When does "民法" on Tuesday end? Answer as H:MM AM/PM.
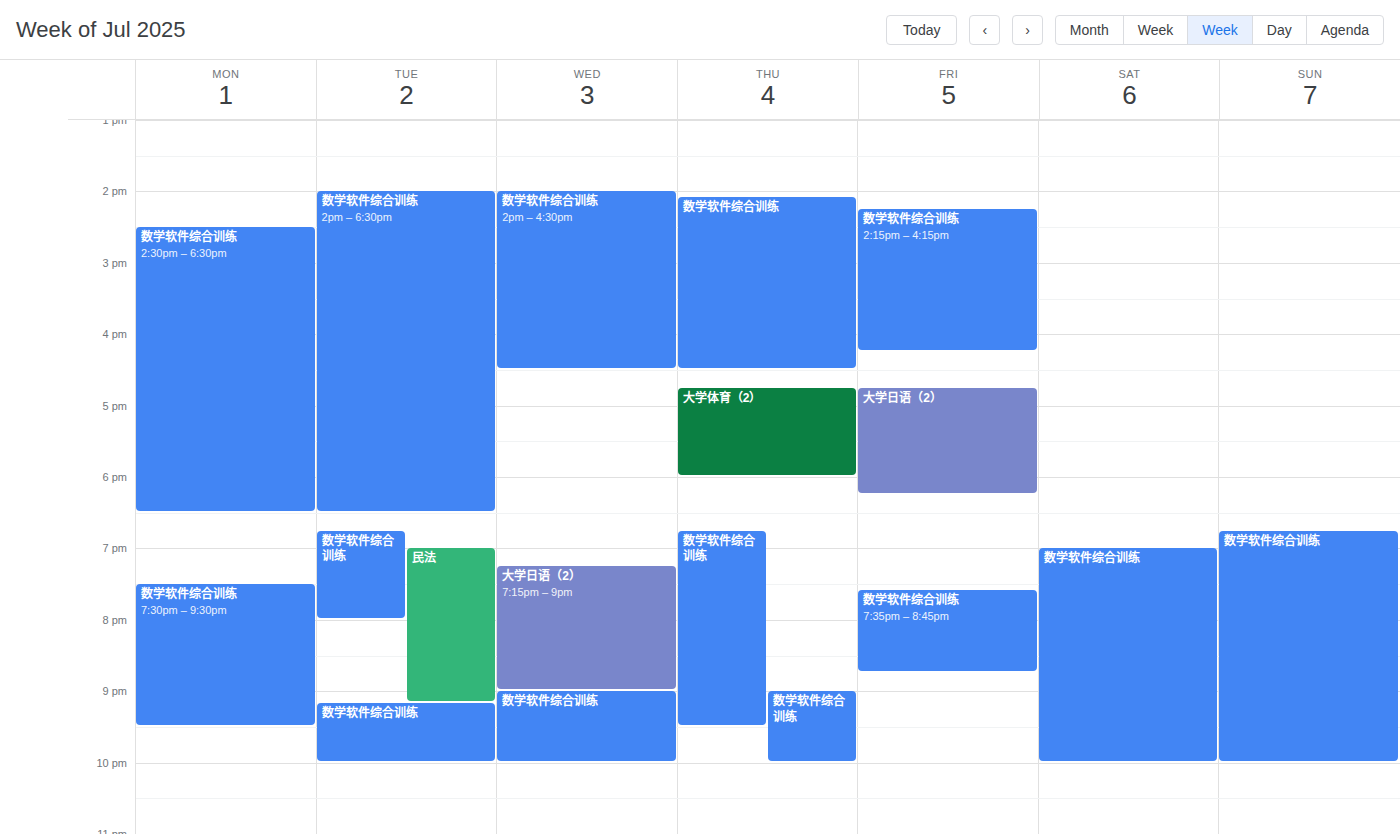
9:10 PM